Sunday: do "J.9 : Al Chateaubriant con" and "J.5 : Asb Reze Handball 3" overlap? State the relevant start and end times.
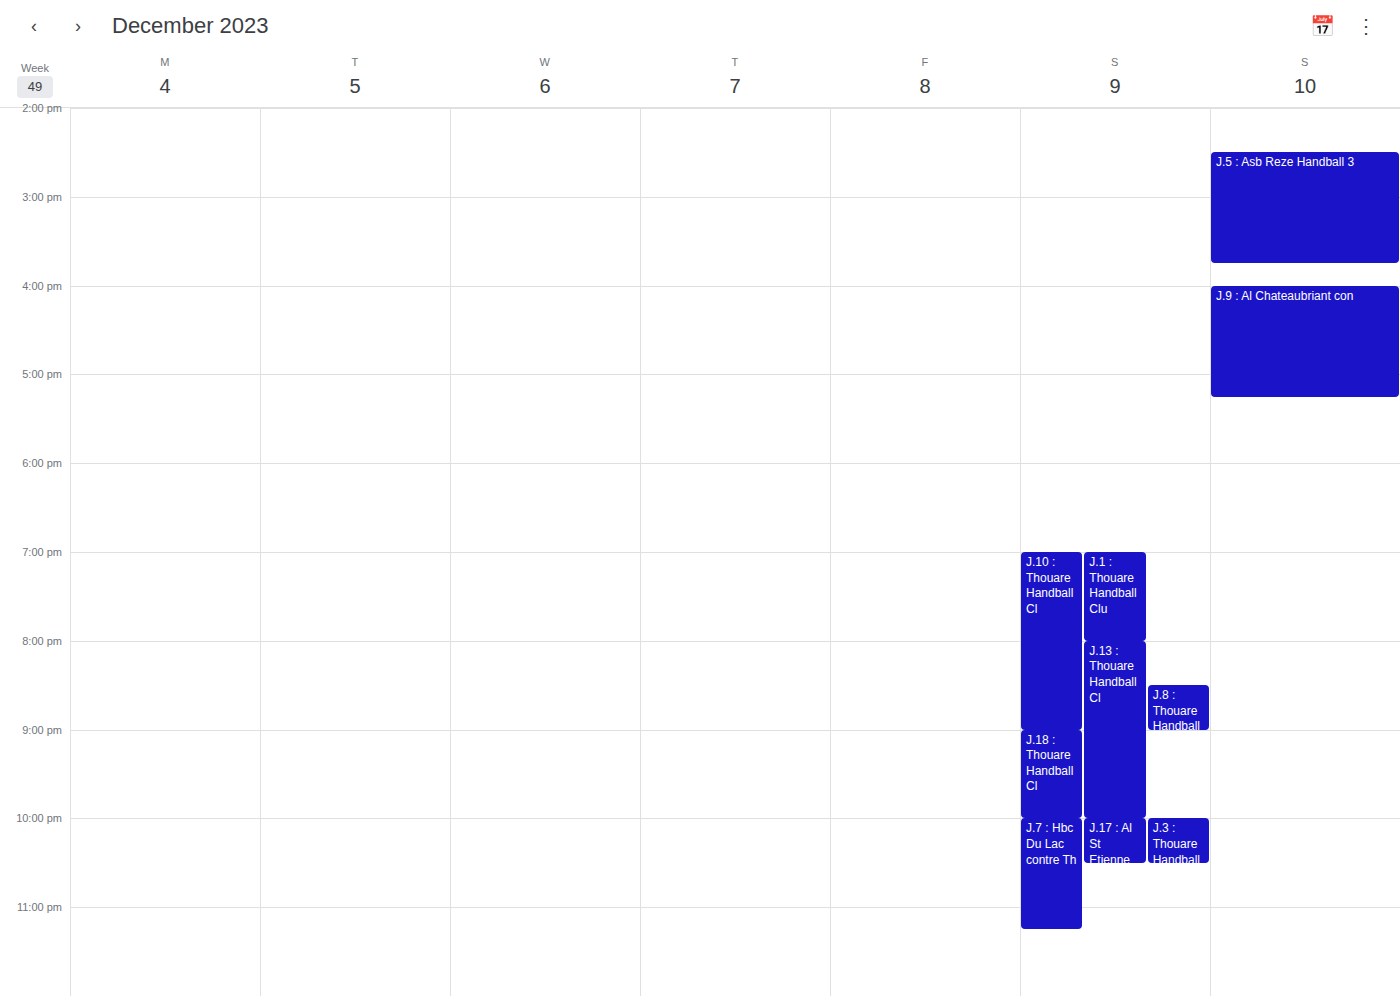
"J.5 : Asb Reze Handball 3" ends at 15:45 and "J.9 : Al Chateaubriant con" starts at 16:00 -- no overlap.